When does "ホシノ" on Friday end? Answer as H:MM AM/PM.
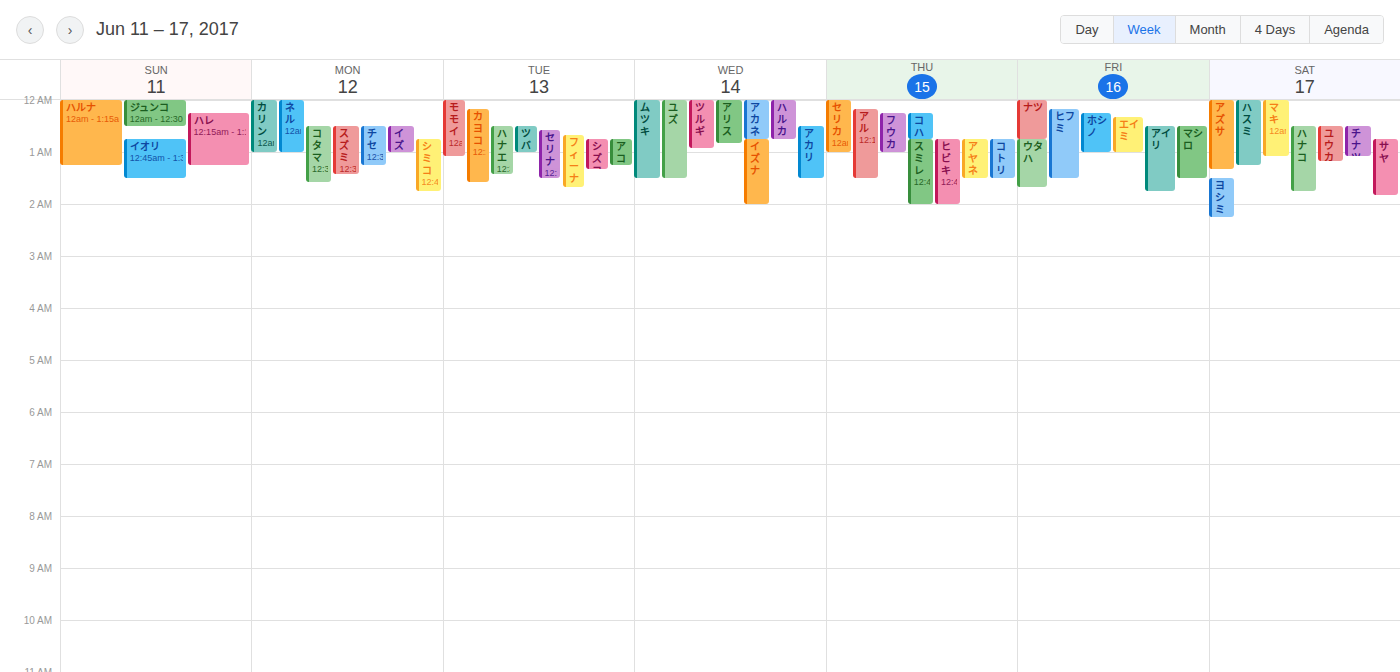
1:00 AM